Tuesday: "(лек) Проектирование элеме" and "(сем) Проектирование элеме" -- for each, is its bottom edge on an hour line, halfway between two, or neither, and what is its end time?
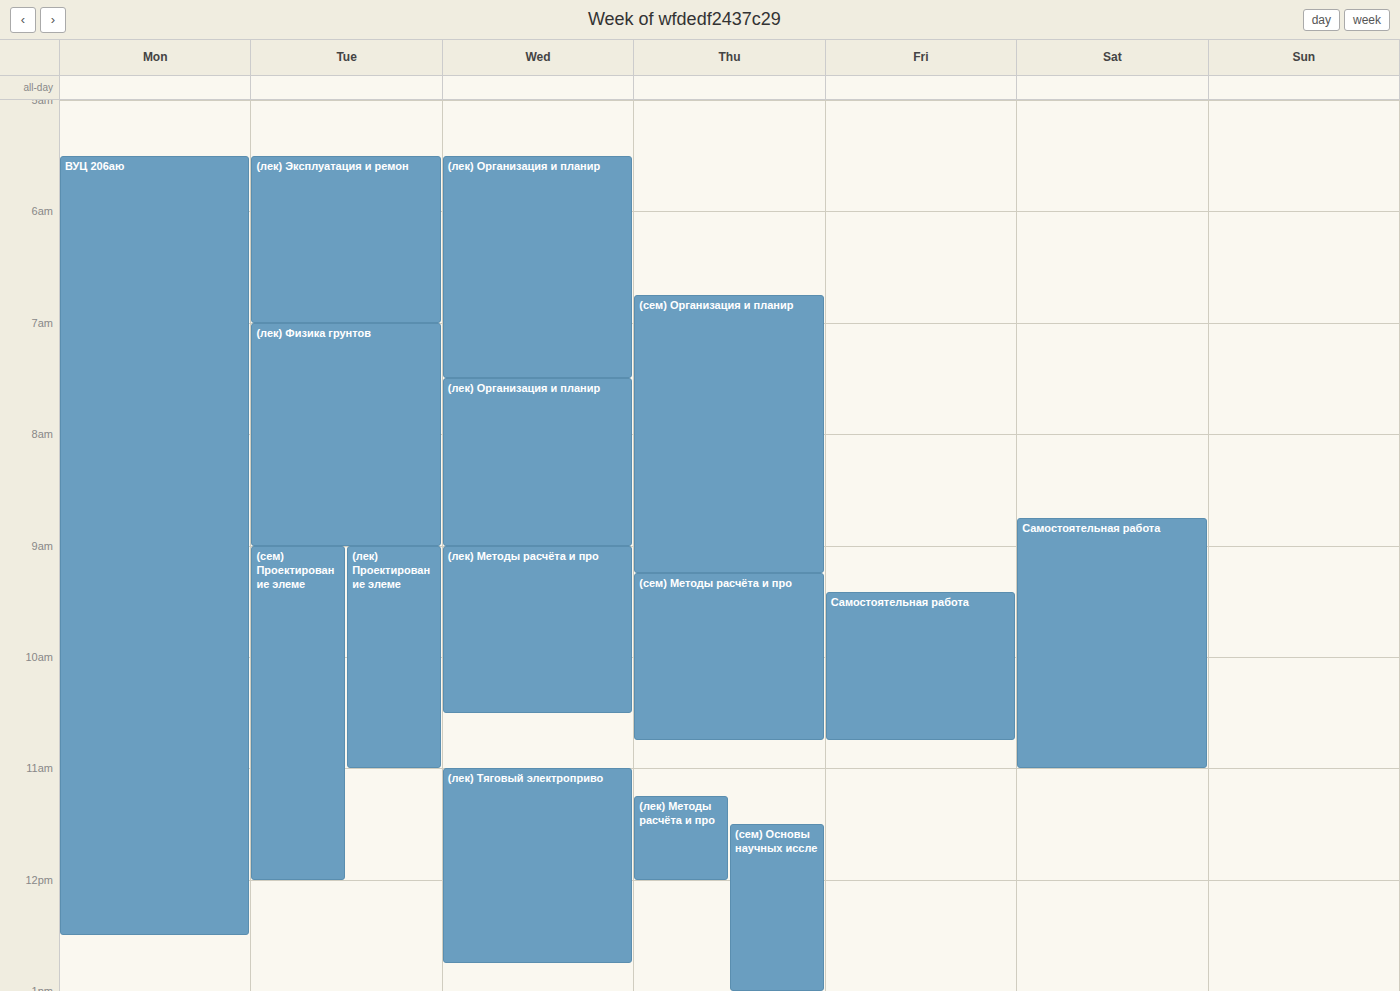
"(лек) Проектирование элеме": 11:00 AM, exactly on the 11 AM line. "(сем) Проектирование элеме": 12:00 PM, exactly on the 12 PM line.